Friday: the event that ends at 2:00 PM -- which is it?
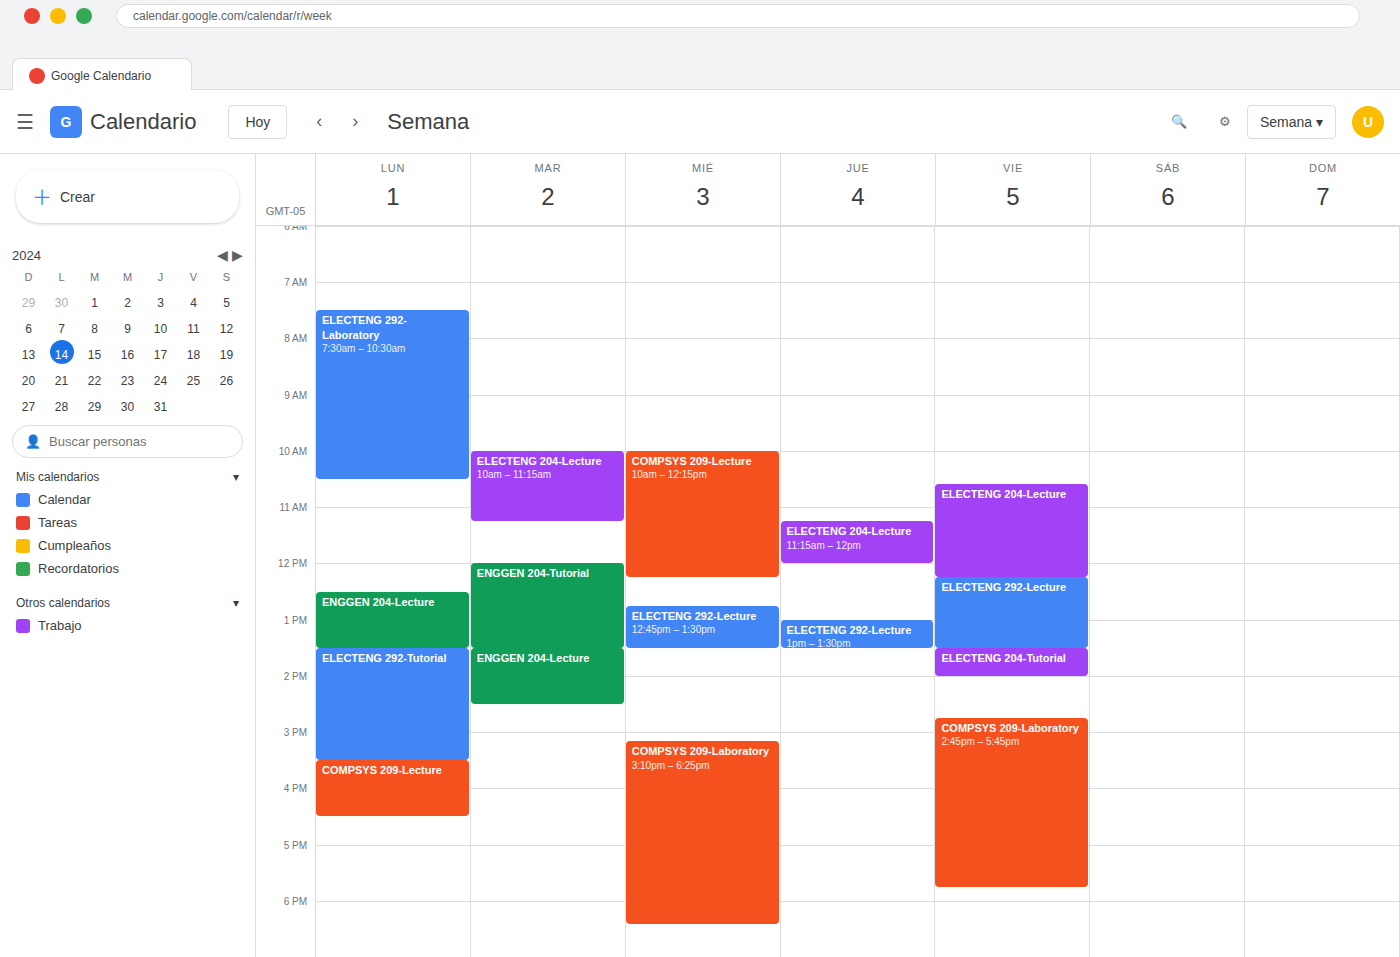
"ELECTENG 204-Tutorial"